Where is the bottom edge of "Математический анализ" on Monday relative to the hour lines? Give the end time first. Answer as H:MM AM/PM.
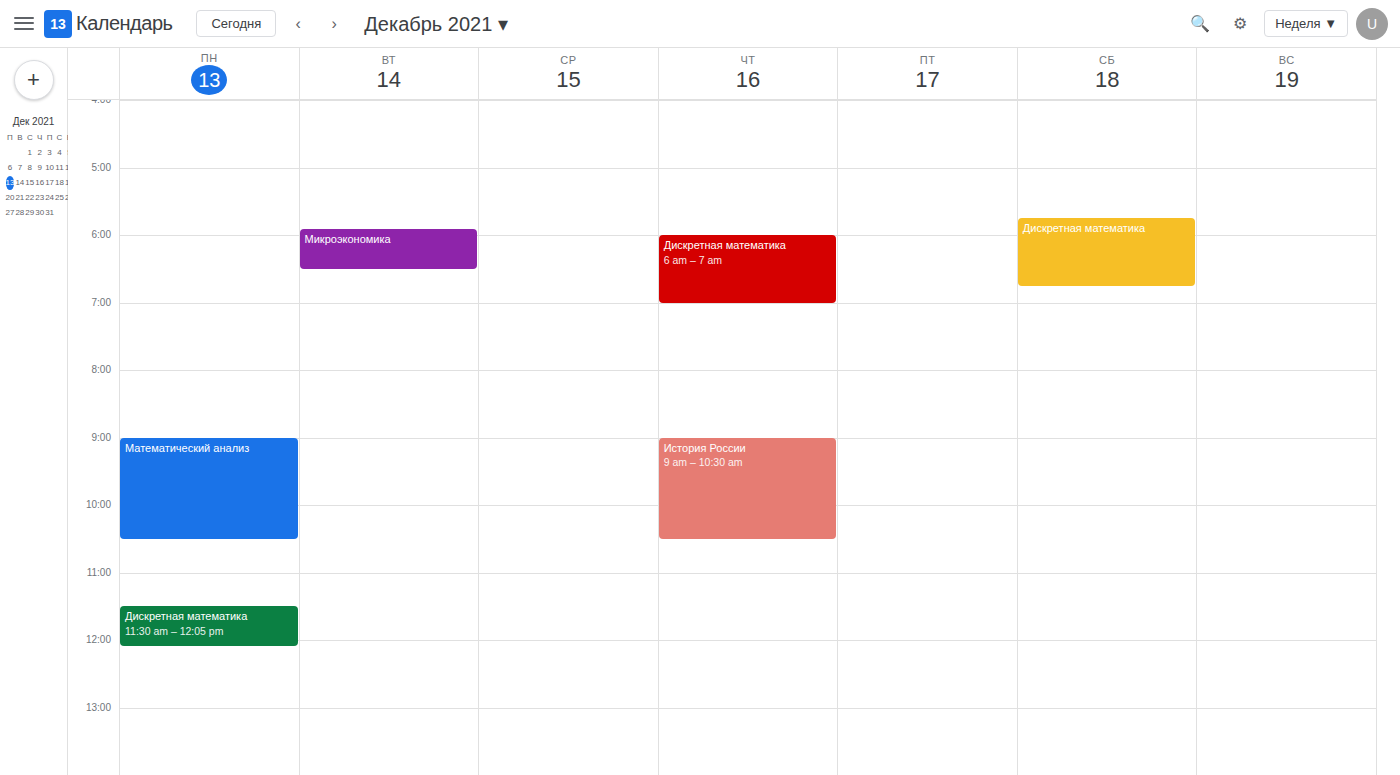
10:30 AM -- halfway between the 10 AM and 11 AM lines.